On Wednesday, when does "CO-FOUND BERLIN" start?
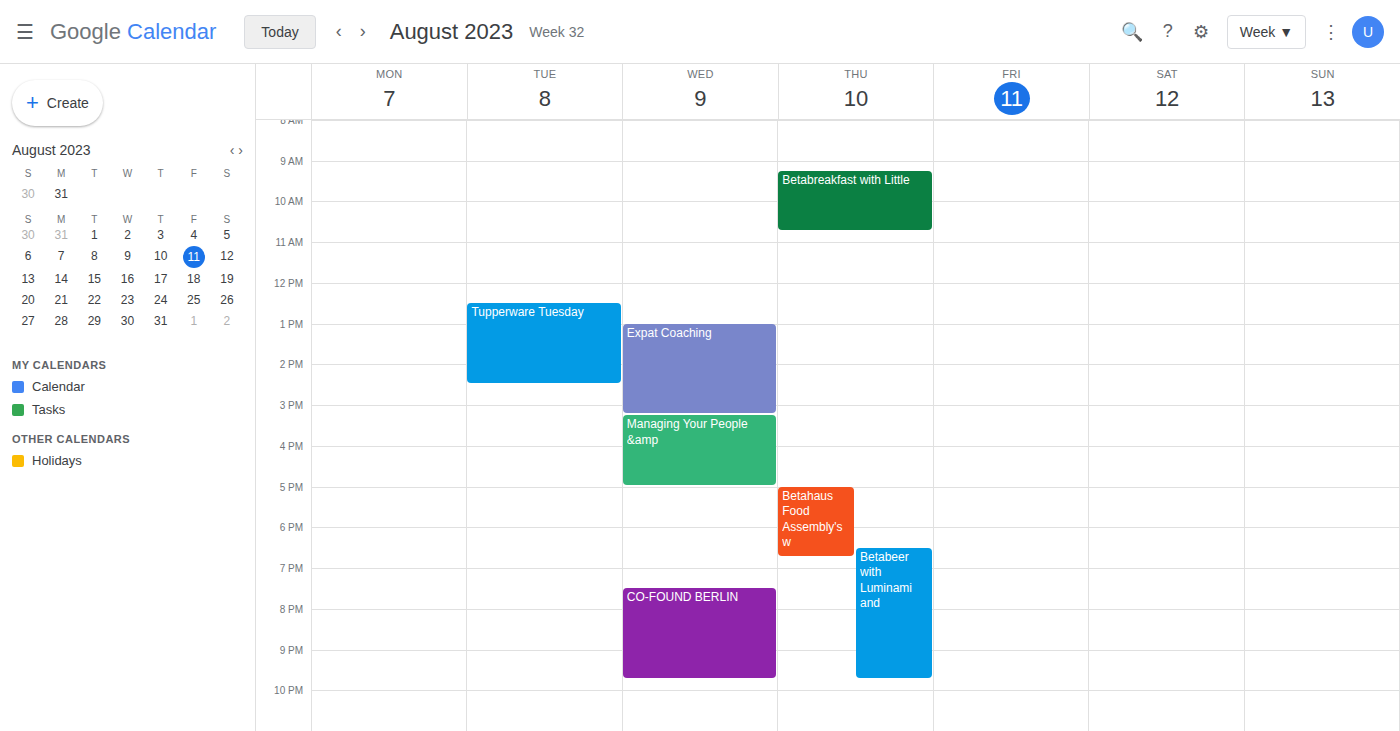
7:30 PM